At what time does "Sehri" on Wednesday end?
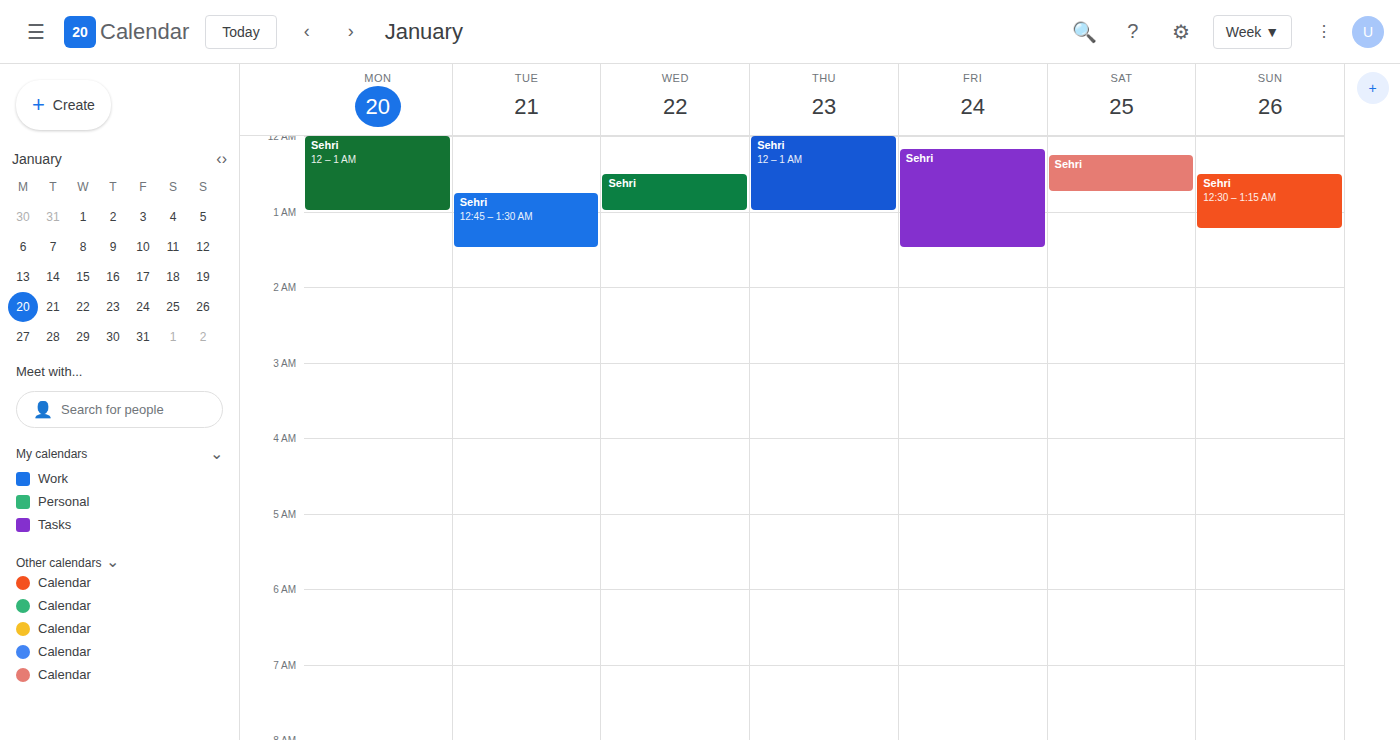
01:00